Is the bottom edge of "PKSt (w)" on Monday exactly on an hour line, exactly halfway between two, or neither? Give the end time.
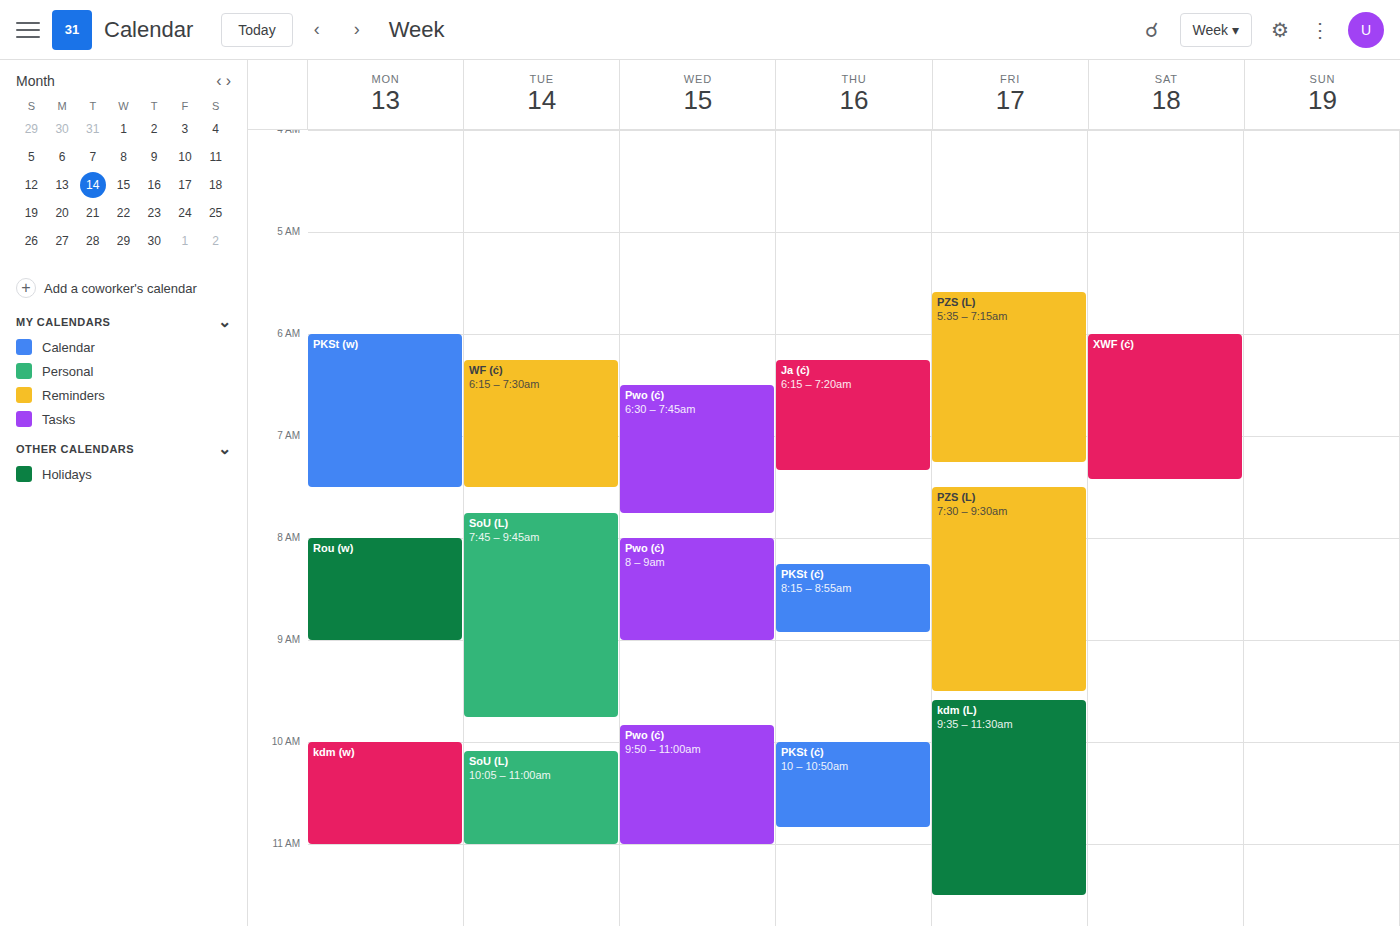
7:30 AM -- halfway between the 7 AM and 8 AM lines.